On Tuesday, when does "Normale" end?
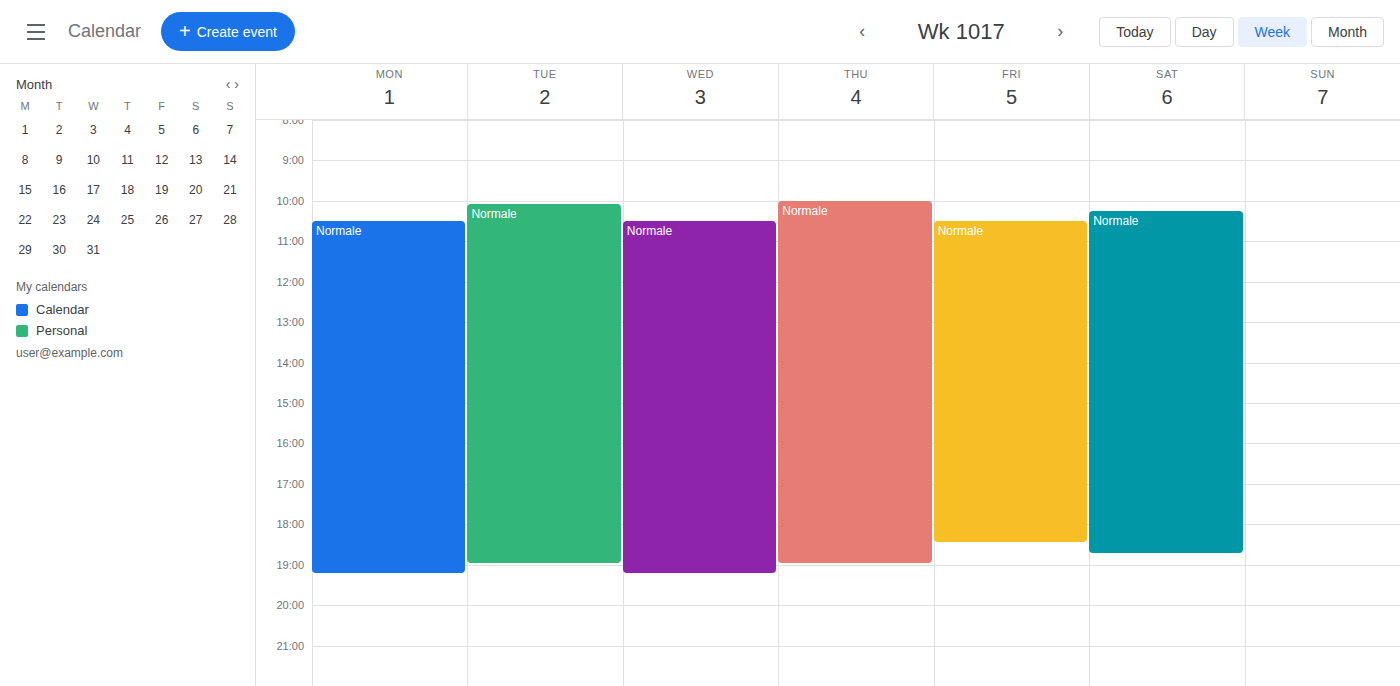
7:00 PM